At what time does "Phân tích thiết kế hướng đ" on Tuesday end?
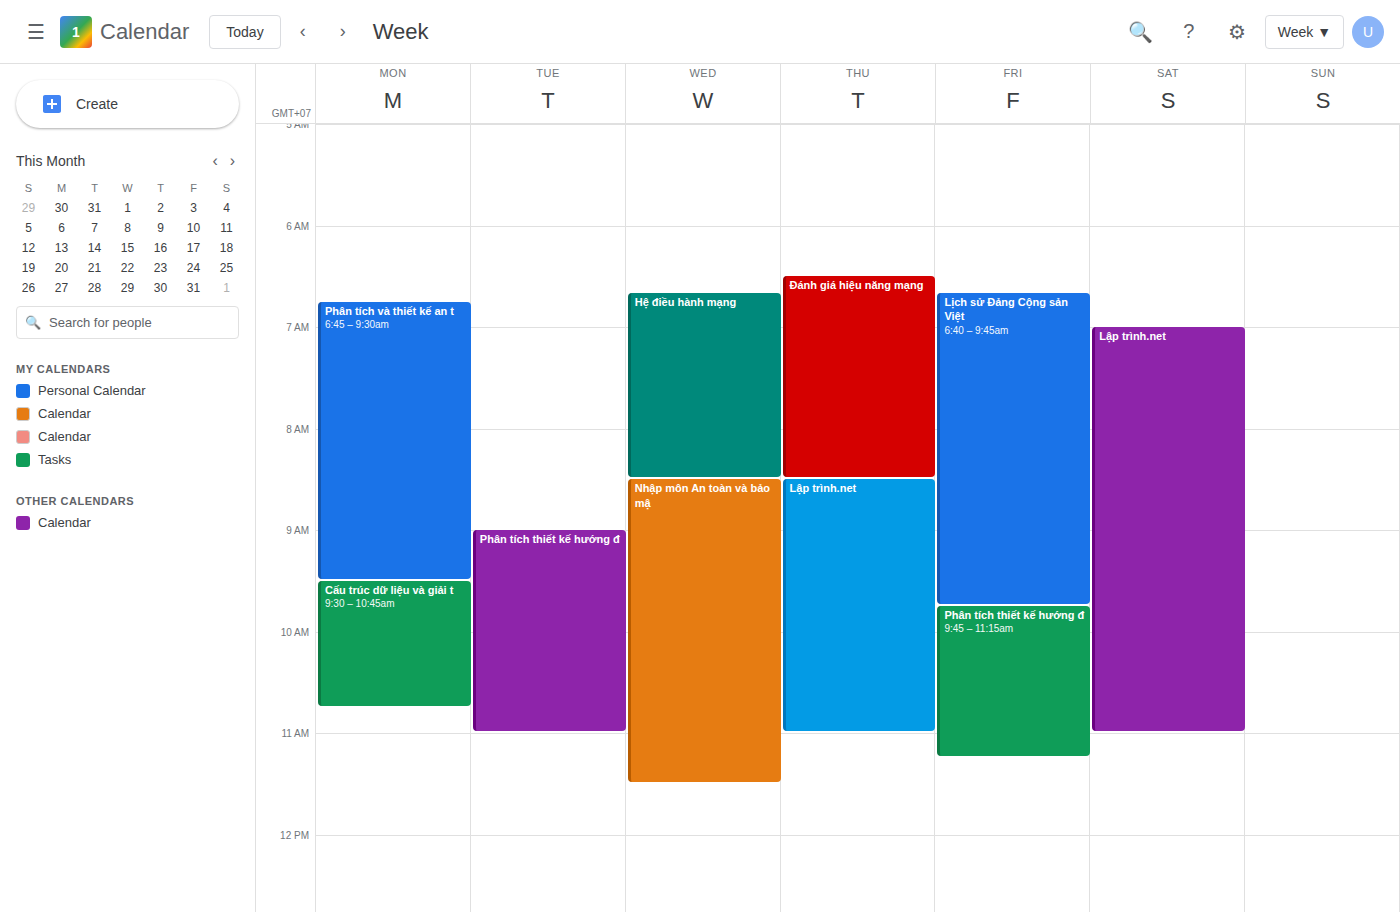
11:00 AM